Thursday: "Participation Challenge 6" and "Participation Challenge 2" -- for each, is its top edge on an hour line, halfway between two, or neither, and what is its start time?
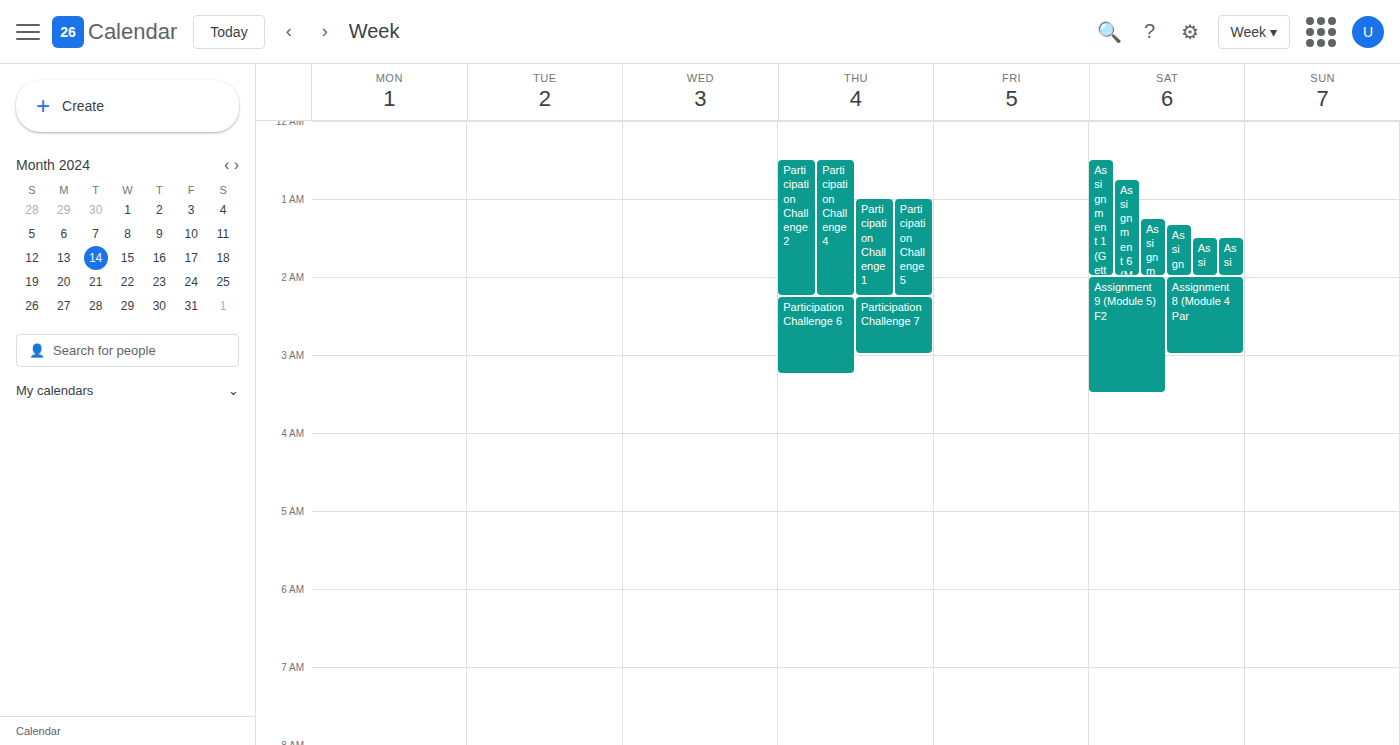
"Participation Challenge 6": 02:15, neither: a quarter of the way from the 02:00 line to the 03:00 line. "Participation Challenge 2": 00:30, halfway between the 00:00 and 01:00 lines.